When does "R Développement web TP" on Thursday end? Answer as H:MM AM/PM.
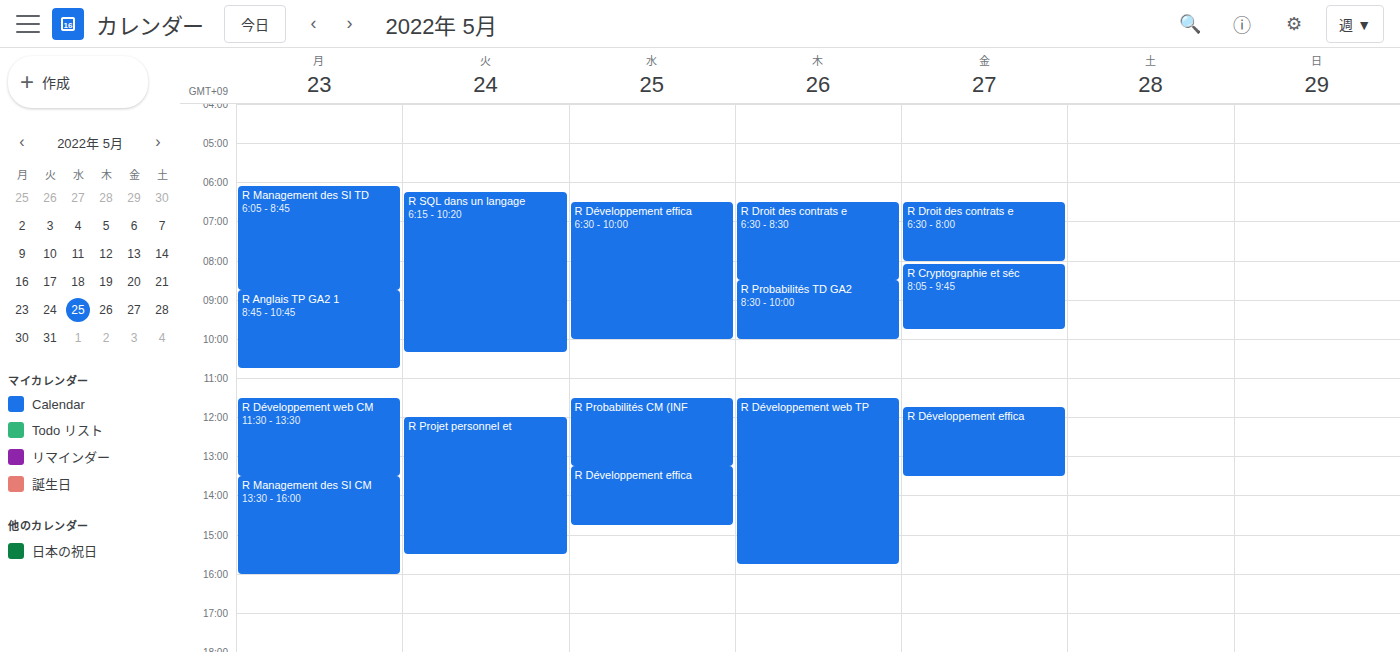
3:45 PM